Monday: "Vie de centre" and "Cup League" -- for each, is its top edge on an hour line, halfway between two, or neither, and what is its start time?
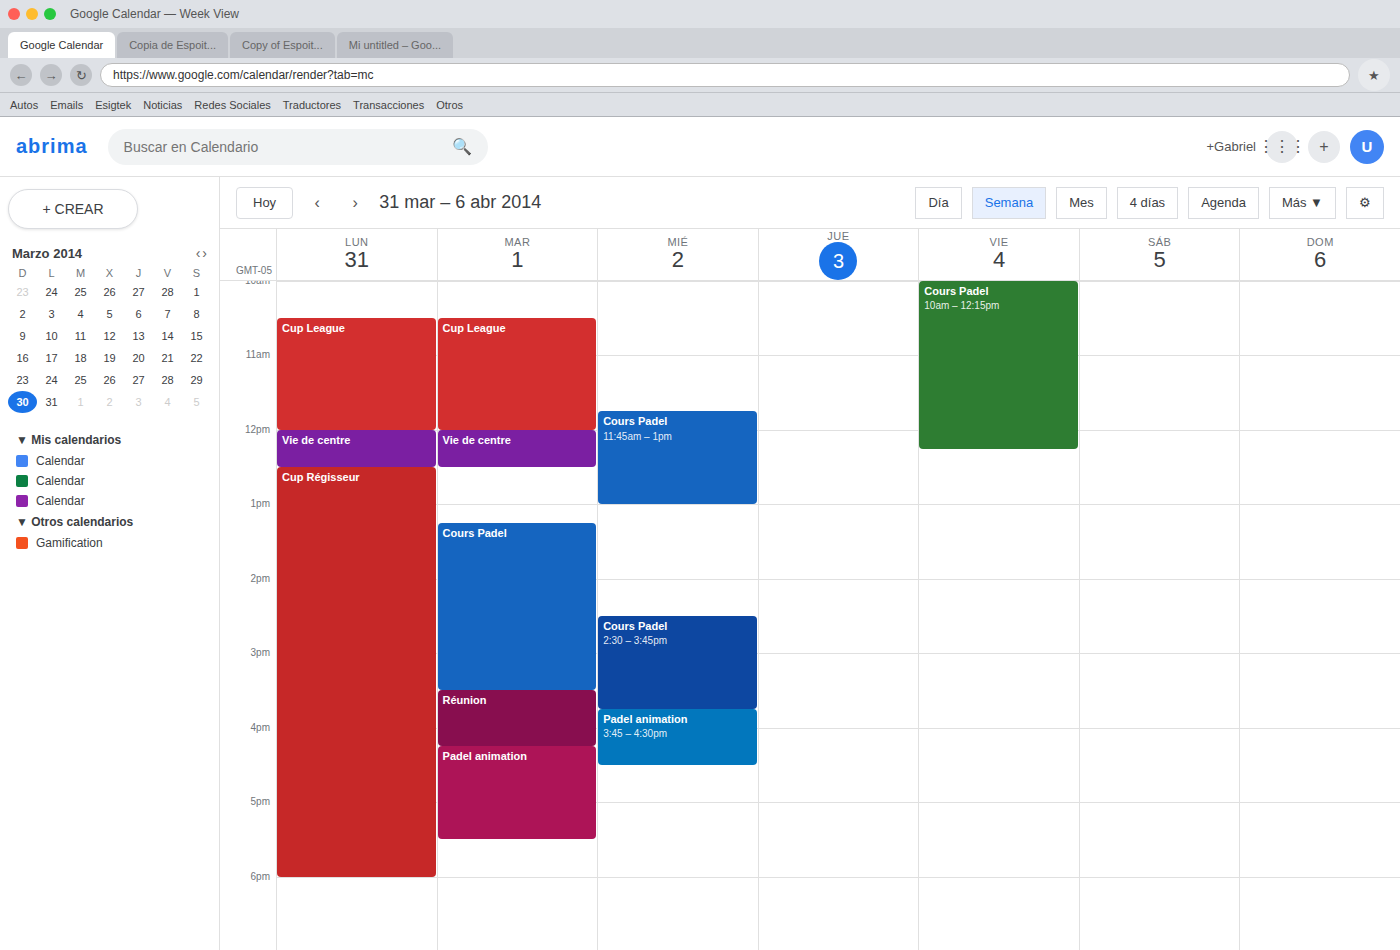
"Vie de centre": 12:00 PM, exactly on the 12 PM line. "Cup League": 10:30 AM, halfway between the 10 AM and 11 AM lines.